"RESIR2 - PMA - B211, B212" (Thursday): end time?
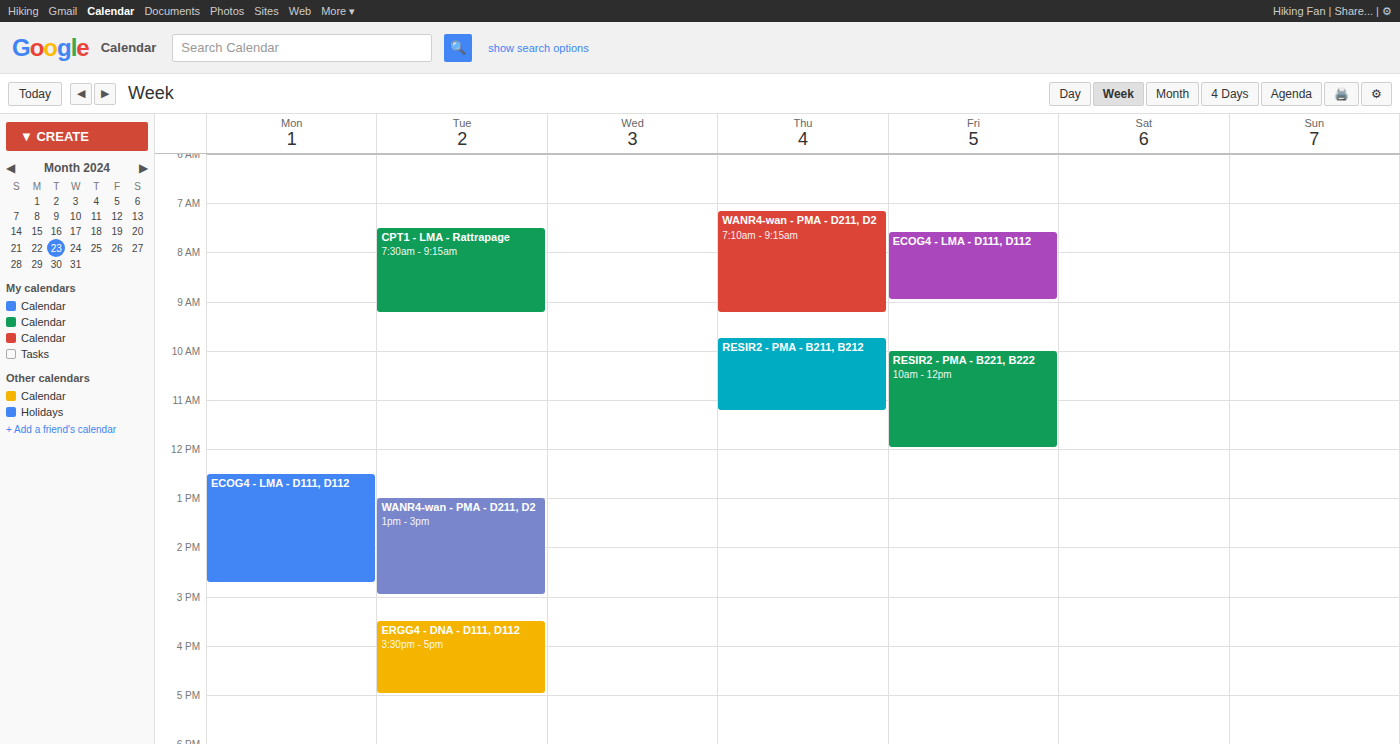
11:15 AM